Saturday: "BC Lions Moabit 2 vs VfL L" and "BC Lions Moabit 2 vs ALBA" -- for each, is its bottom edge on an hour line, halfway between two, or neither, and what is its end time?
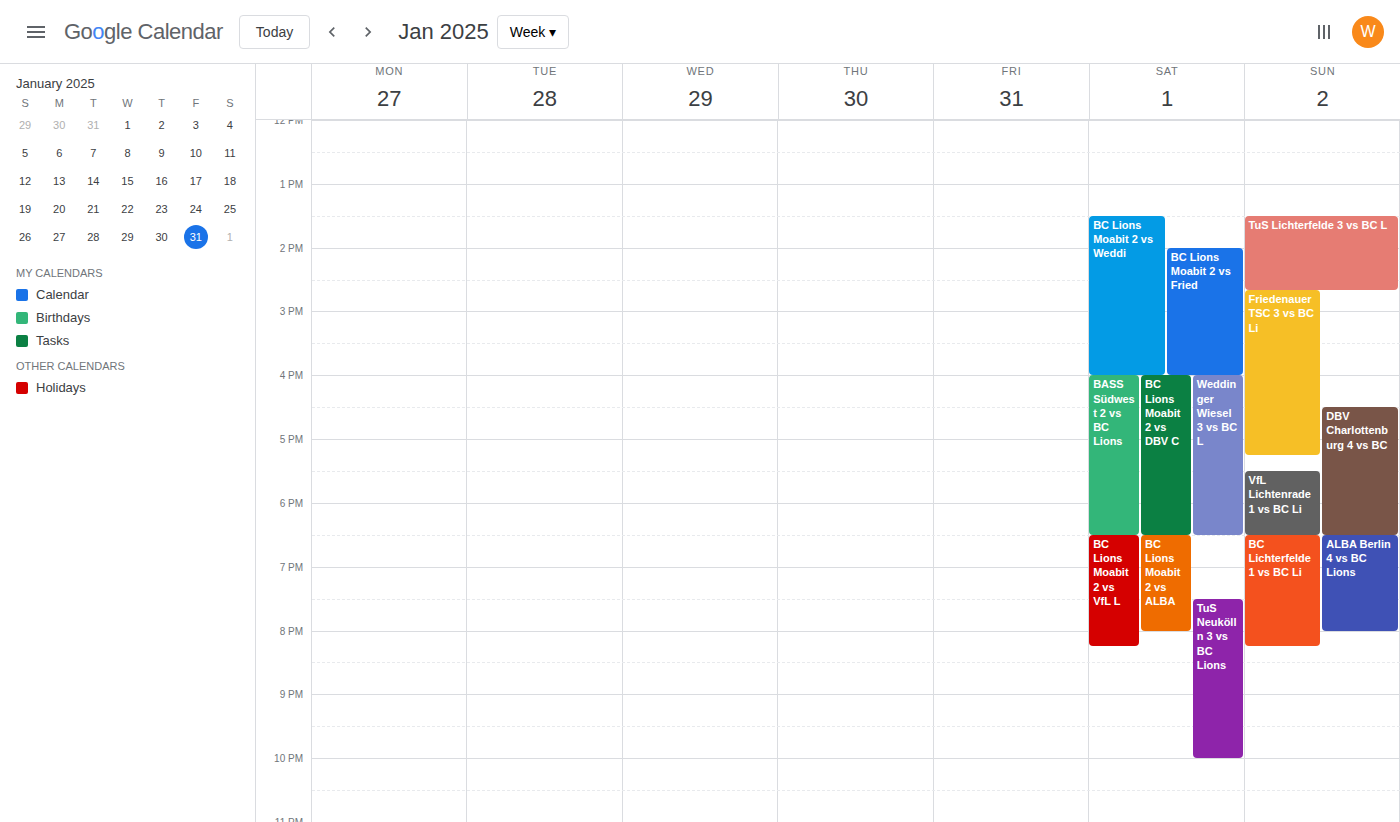
"BC Lions Moabit 2 vs VfL L": 8:15 PM, neither: a quarter of the way from the 8 PM line to the 9 PM line. "BC Lions Moabit 2 vs ALBA": 8:00 PM, exactly on the 8 PM line.